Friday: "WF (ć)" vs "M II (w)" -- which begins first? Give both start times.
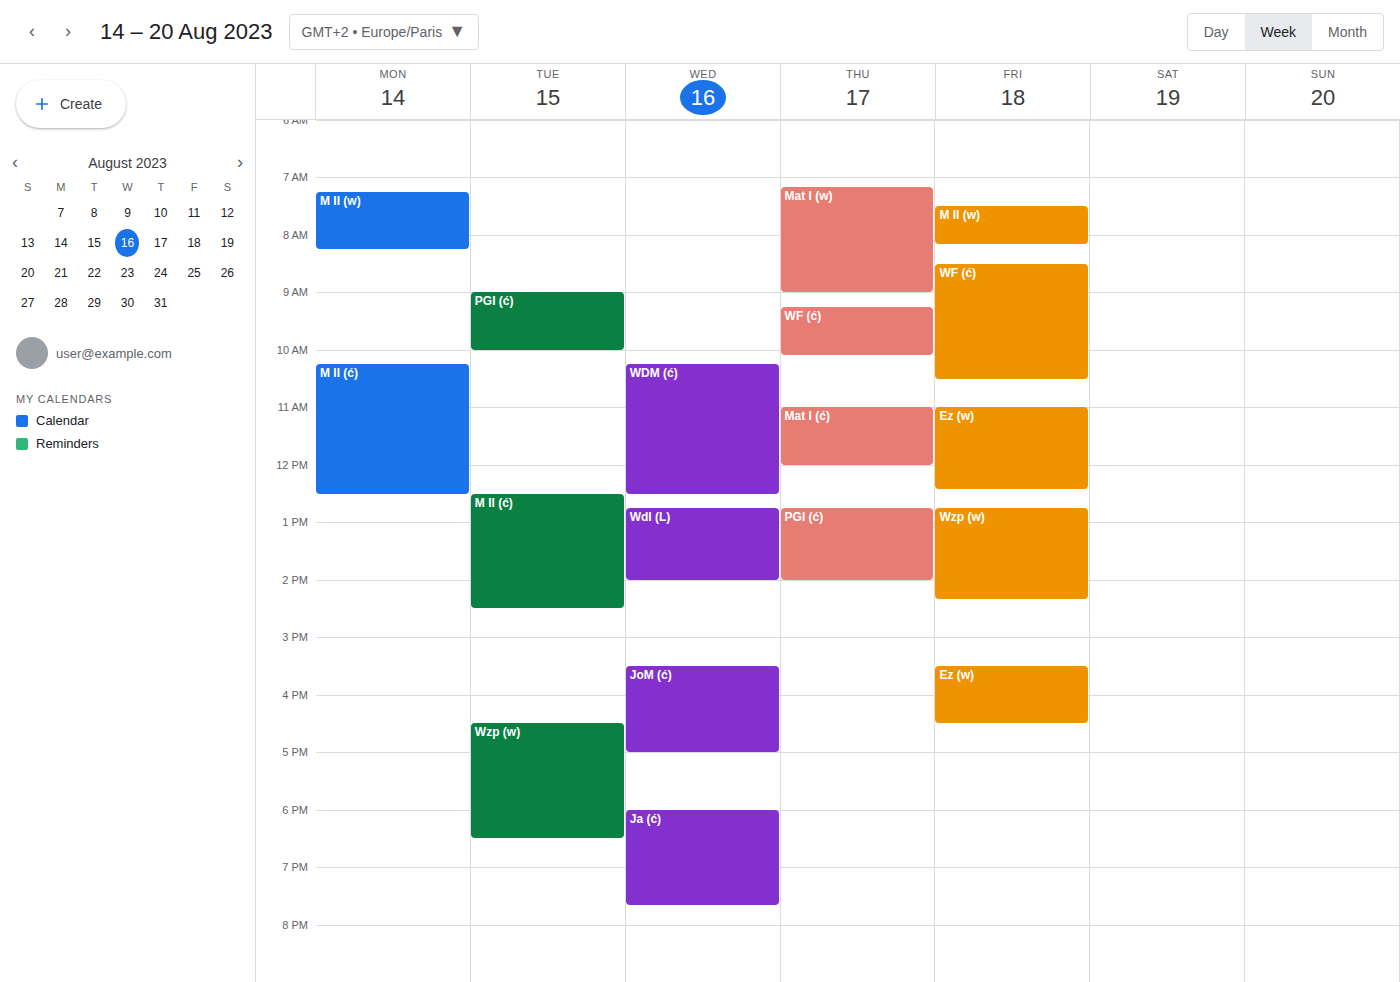
"M II (w)" 7:30 AM; "WF (ć)" 8:30 AM.